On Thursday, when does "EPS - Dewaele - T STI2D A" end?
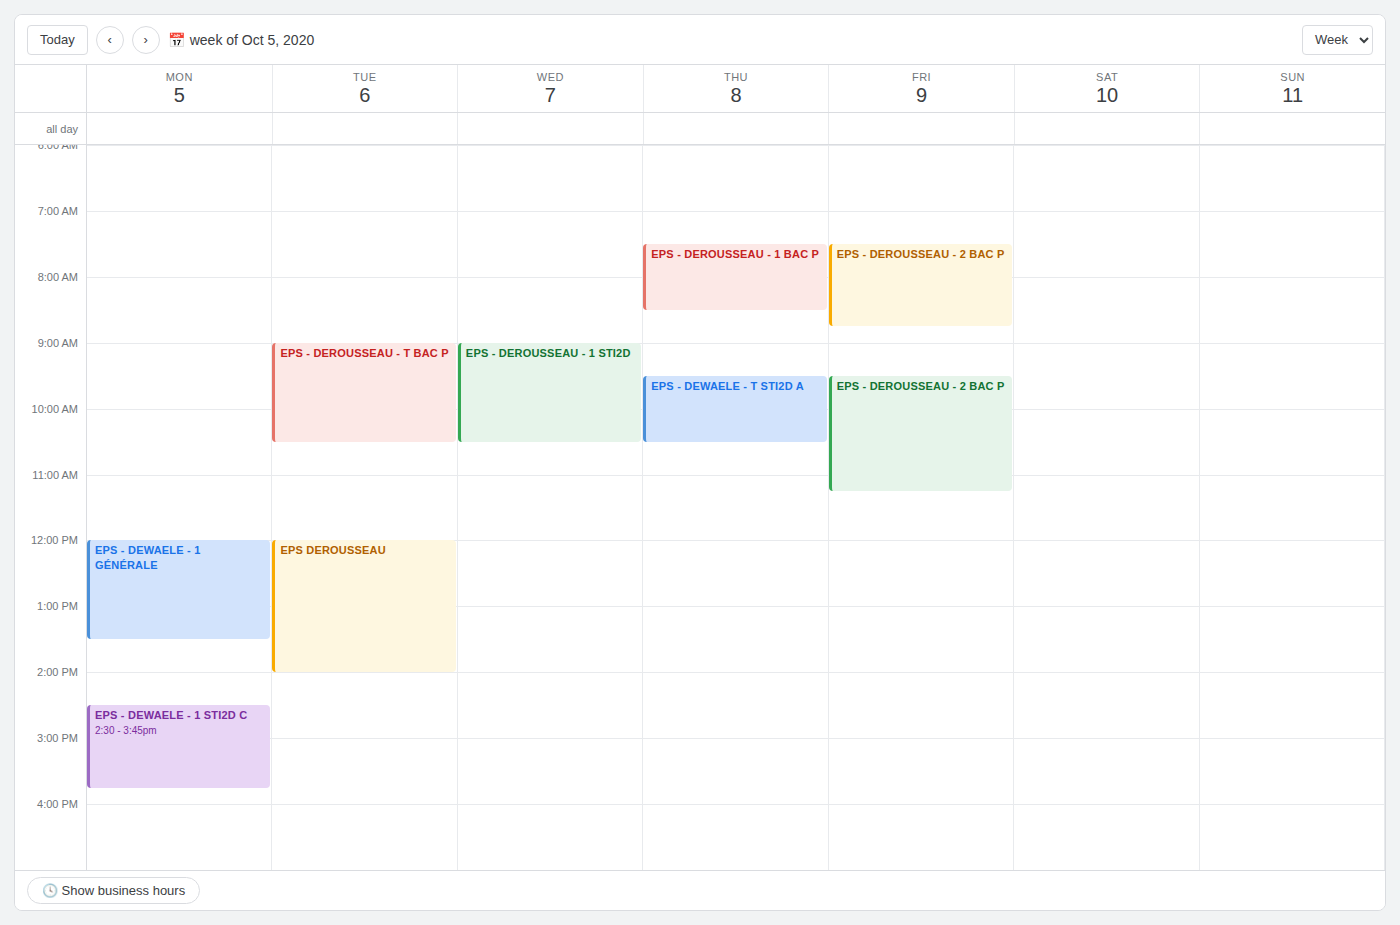
10:30 AM